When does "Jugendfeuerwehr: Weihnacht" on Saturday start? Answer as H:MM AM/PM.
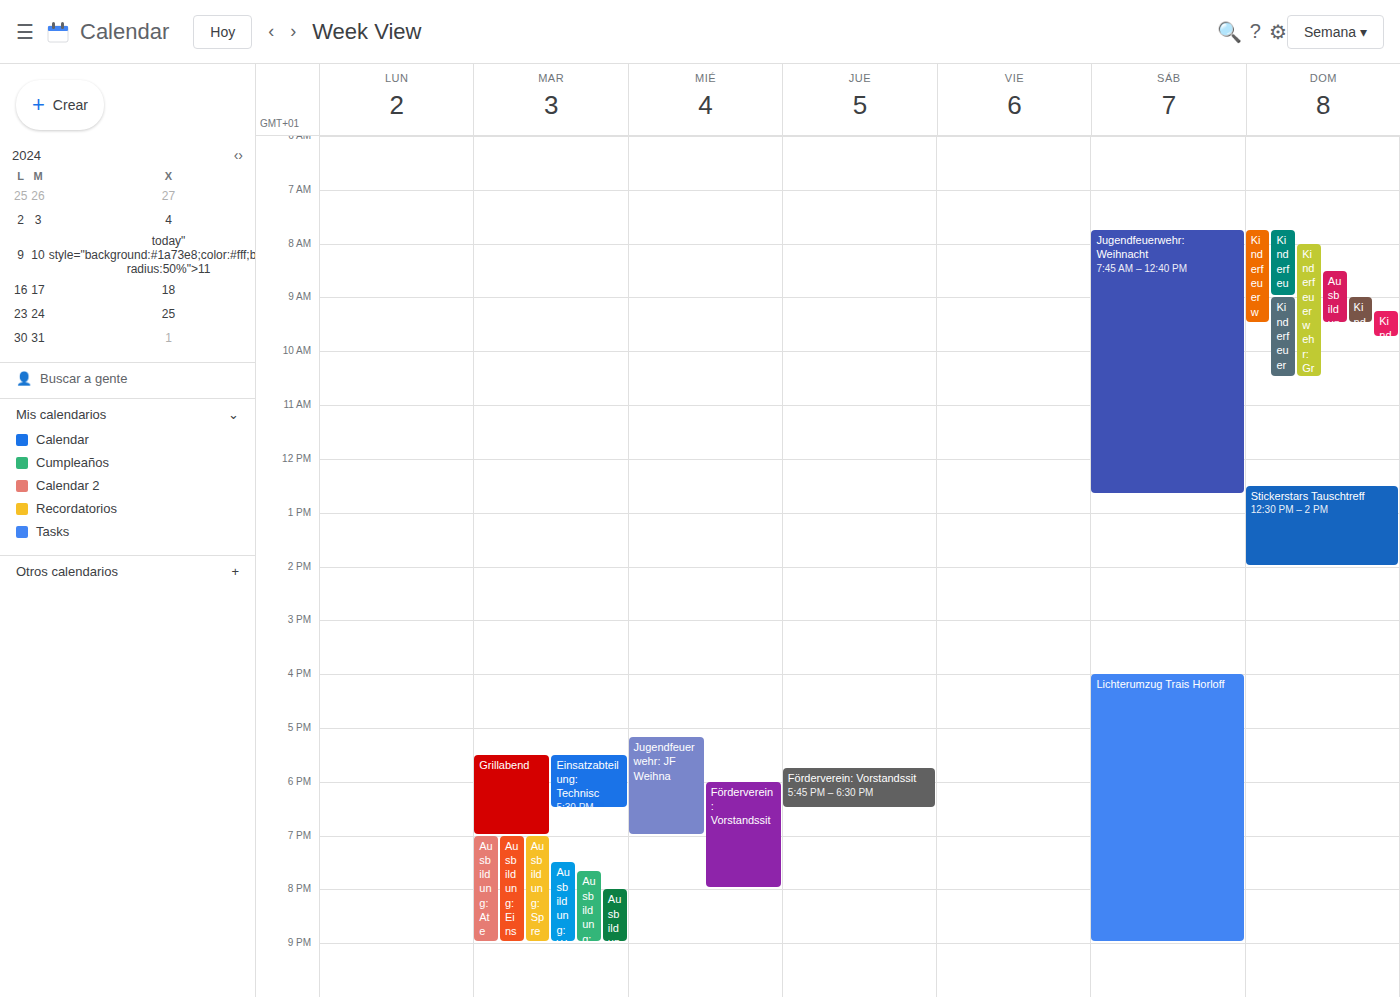
7:45 AM